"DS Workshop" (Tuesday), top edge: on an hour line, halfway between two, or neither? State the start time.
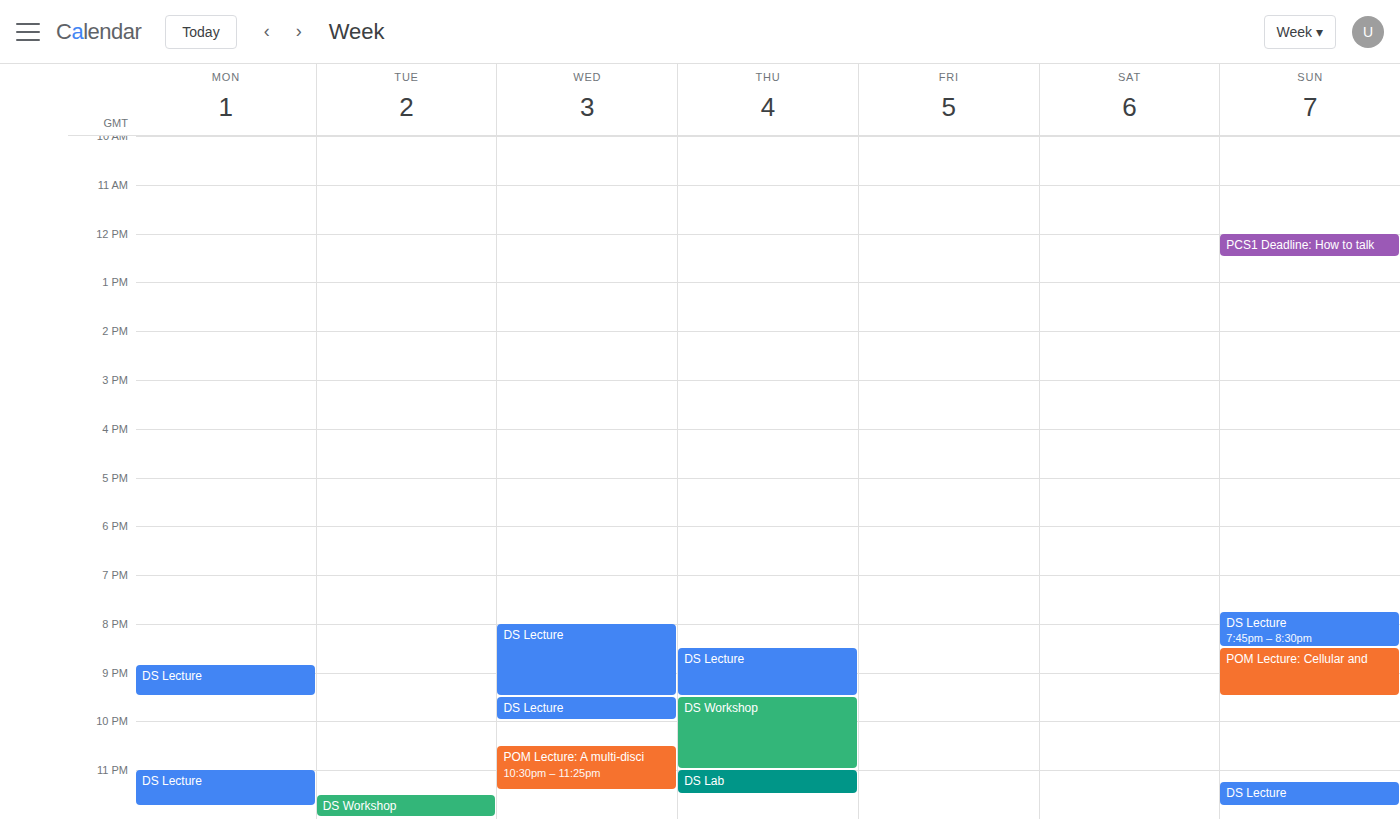
11:30 PM -- halfway between the 11 PM and 12 AM lines.